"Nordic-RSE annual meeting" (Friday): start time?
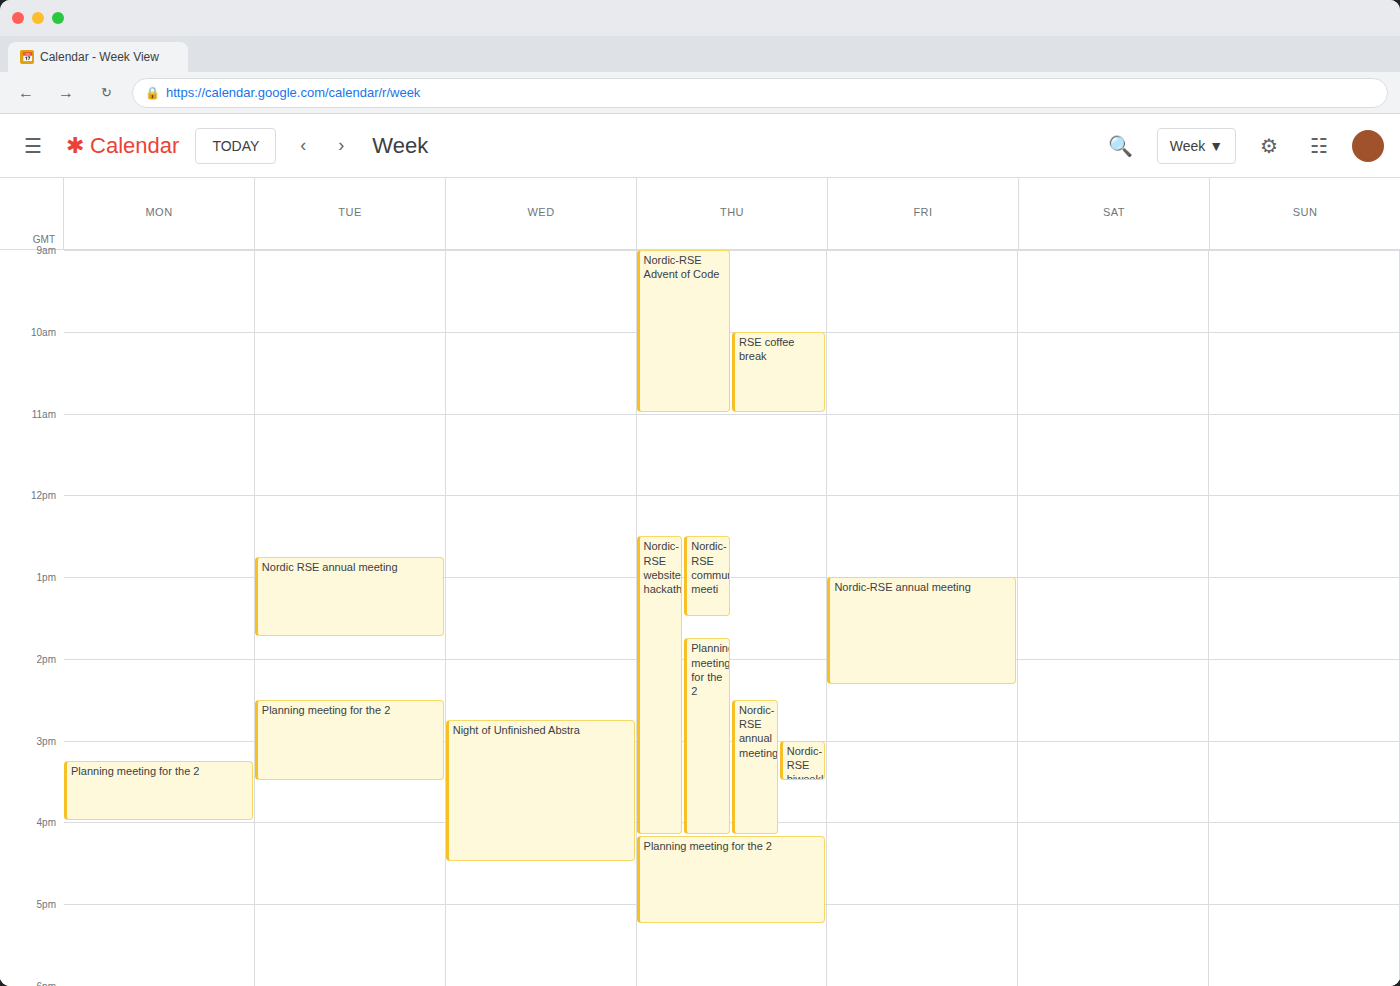
1:00 PM